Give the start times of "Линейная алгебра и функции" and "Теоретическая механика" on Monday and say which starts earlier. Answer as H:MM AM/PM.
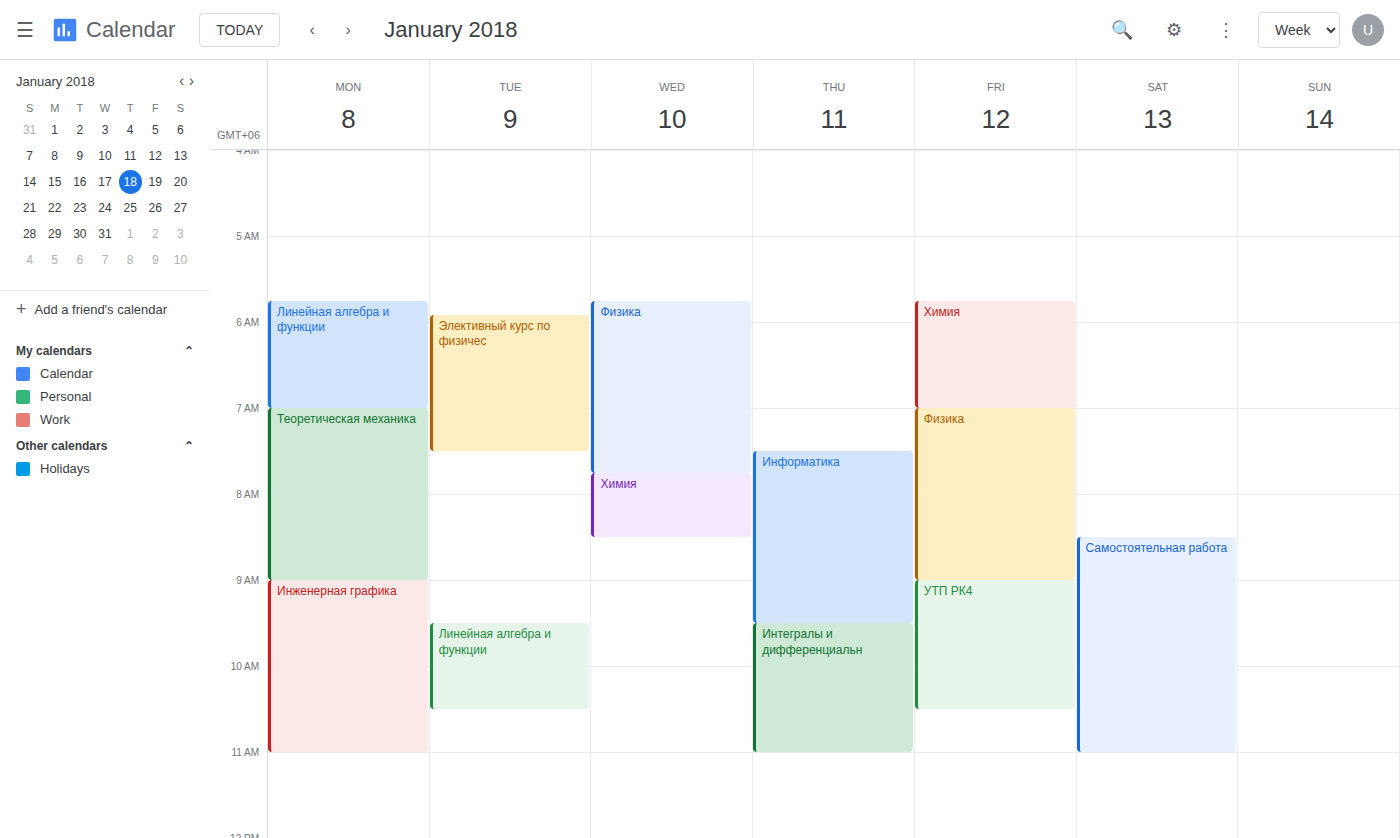
"Линейная алгебра и функции" 5:45 AM; "Теоретическая механика" 7:00 AM.